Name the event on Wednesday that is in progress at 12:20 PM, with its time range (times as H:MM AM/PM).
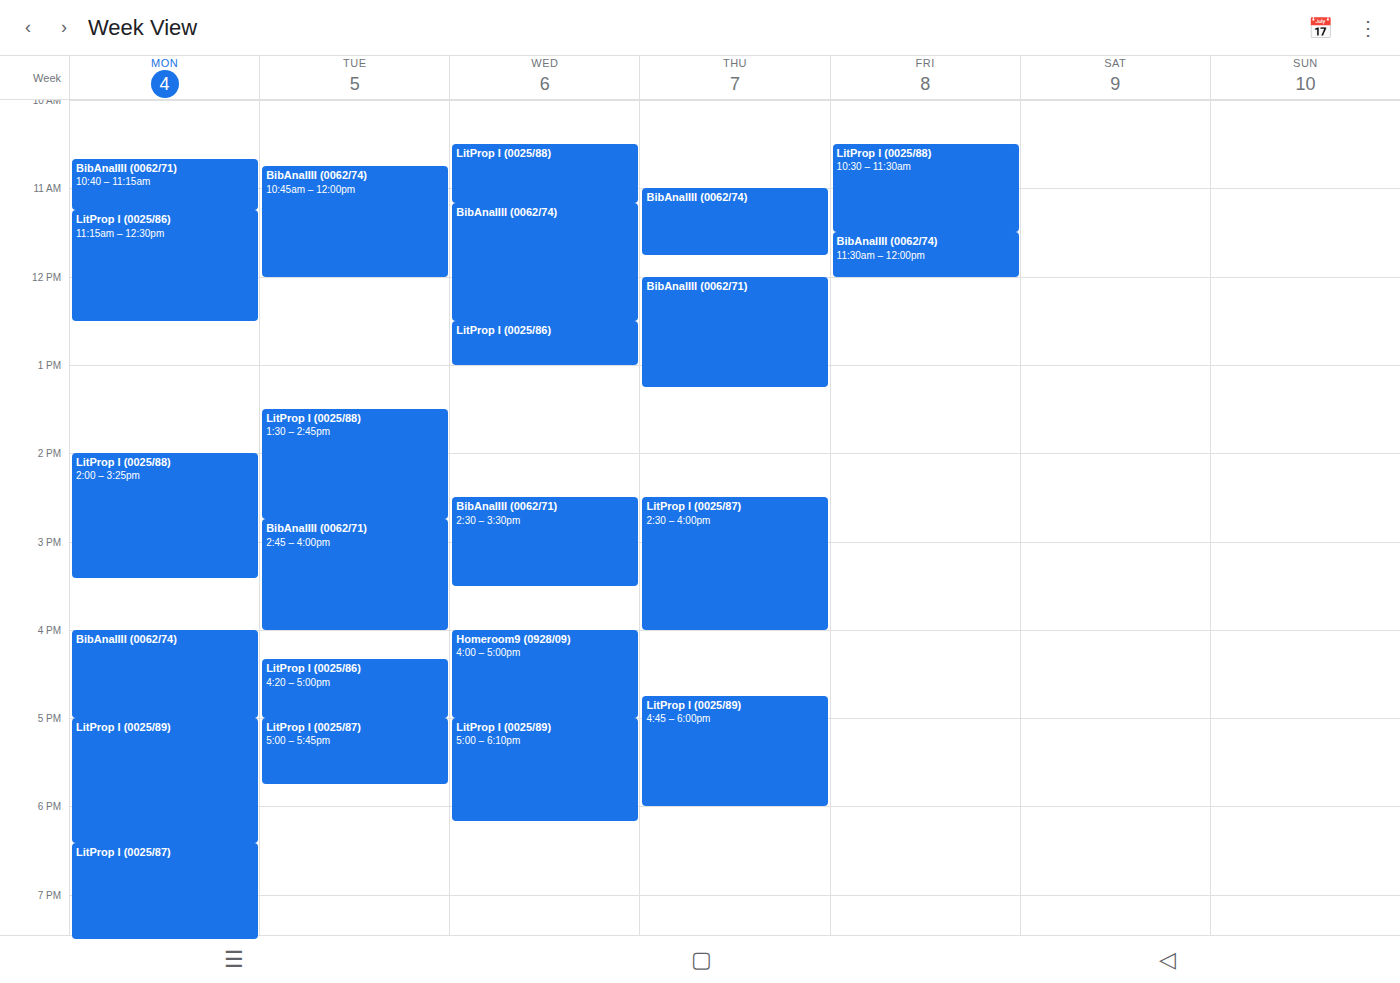
"BibAnalIII (0062/74)", 11:10 AM to 12:30 PM